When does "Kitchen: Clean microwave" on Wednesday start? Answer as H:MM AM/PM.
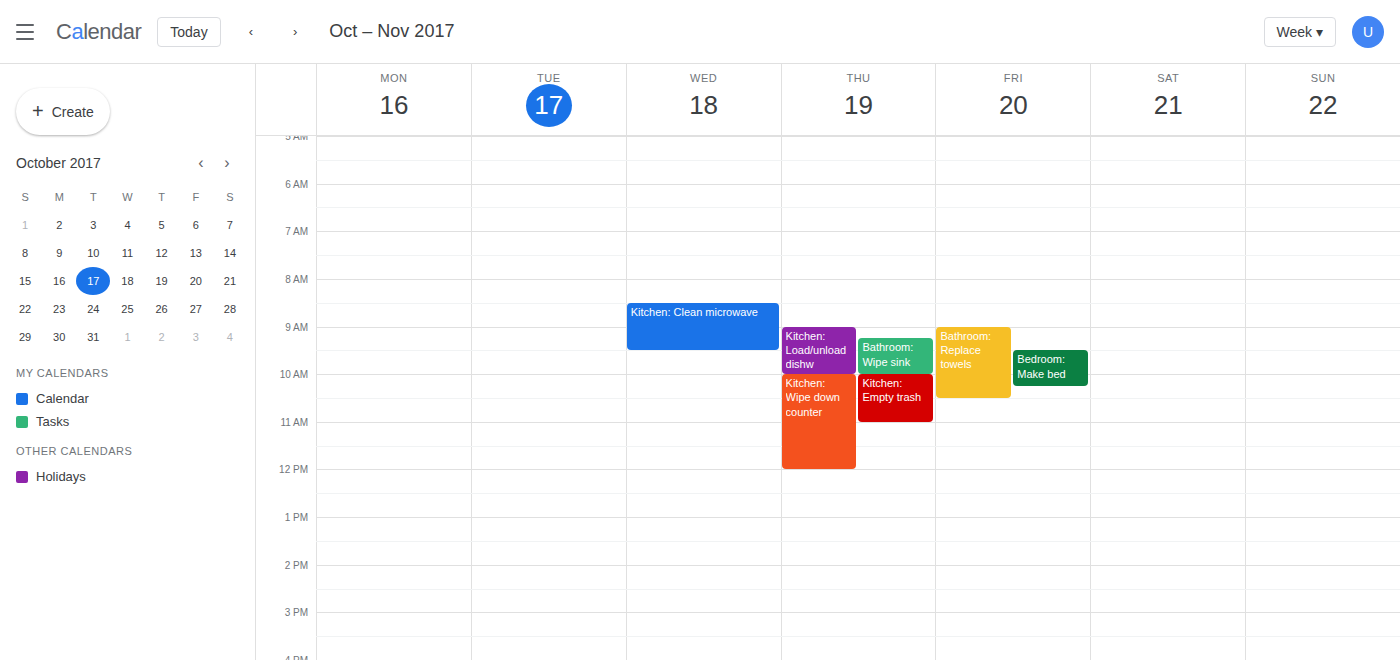
8:30 AM